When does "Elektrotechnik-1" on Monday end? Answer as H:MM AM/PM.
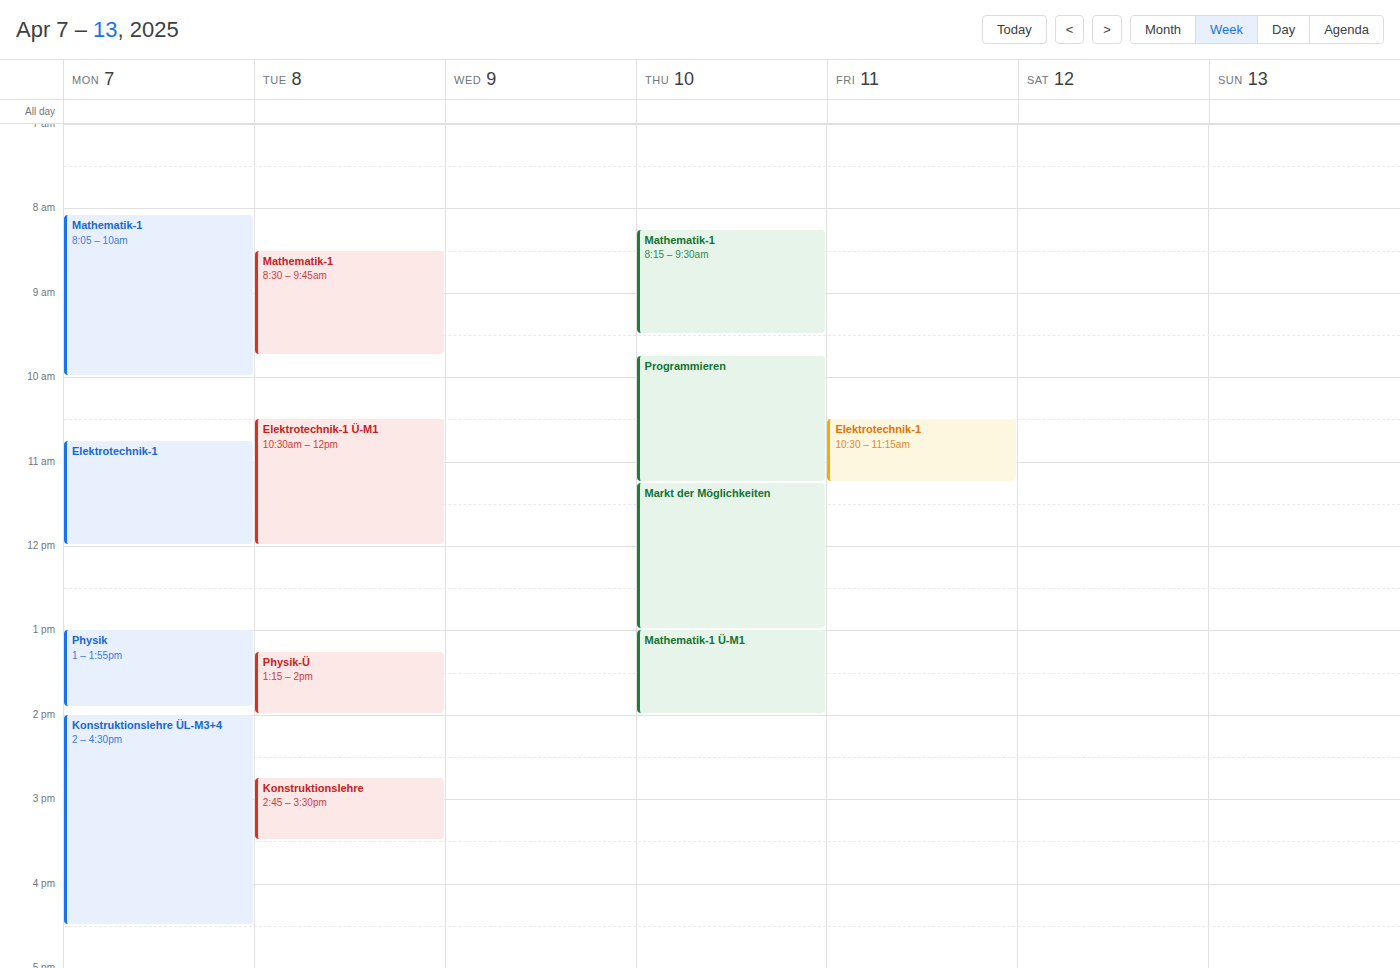
12:00 PM